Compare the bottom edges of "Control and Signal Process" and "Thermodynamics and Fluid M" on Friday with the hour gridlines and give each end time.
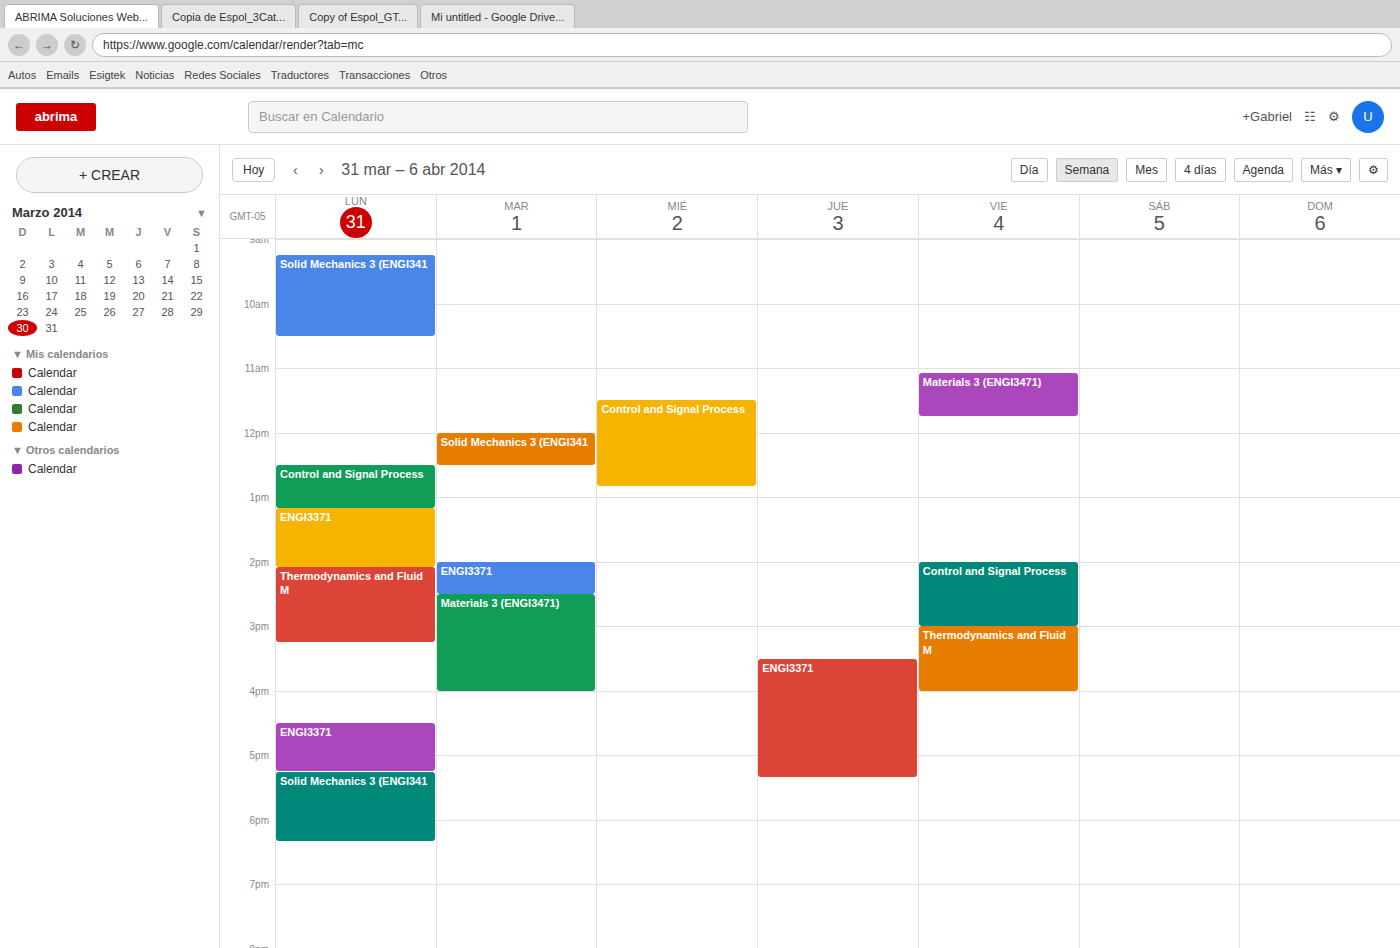
"Control and Signal Process": 3:00 PM, exactly on the 3 PM line. "Thermodynamics and Fluid M": 4:00 PM, exactly on the 4 PM line.